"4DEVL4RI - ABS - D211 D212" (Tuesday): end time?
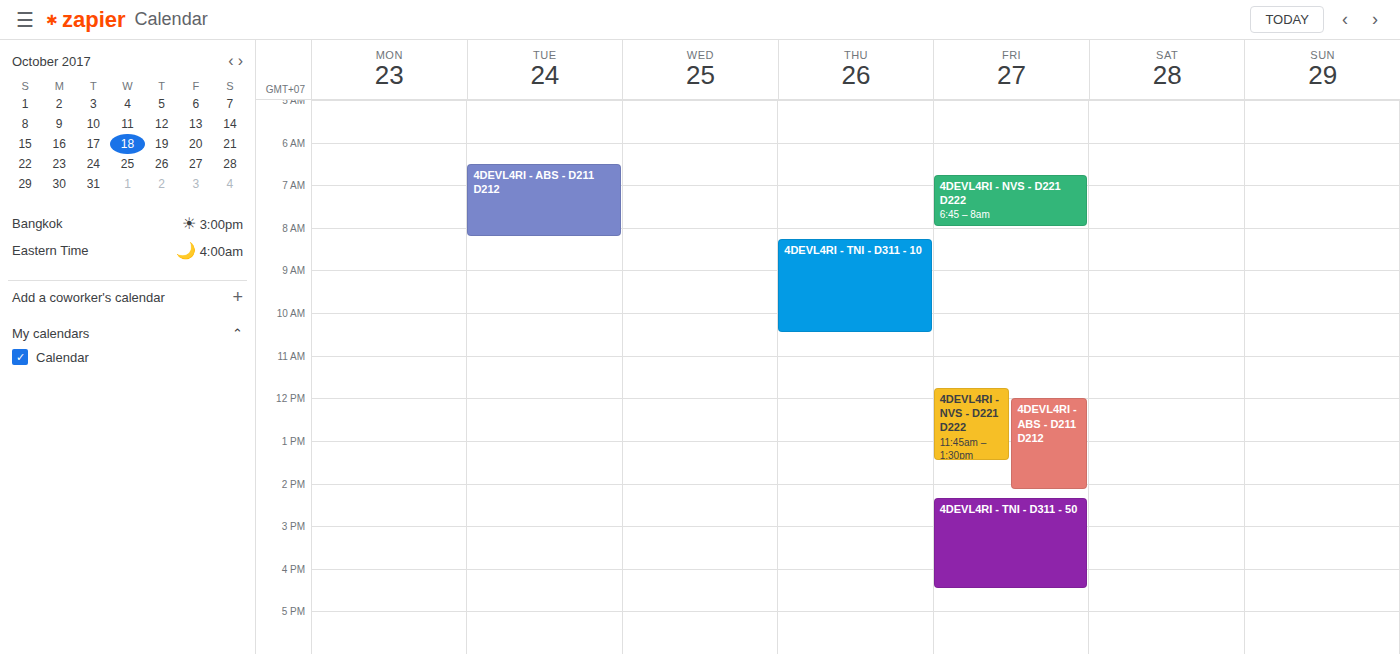
8:15 AM